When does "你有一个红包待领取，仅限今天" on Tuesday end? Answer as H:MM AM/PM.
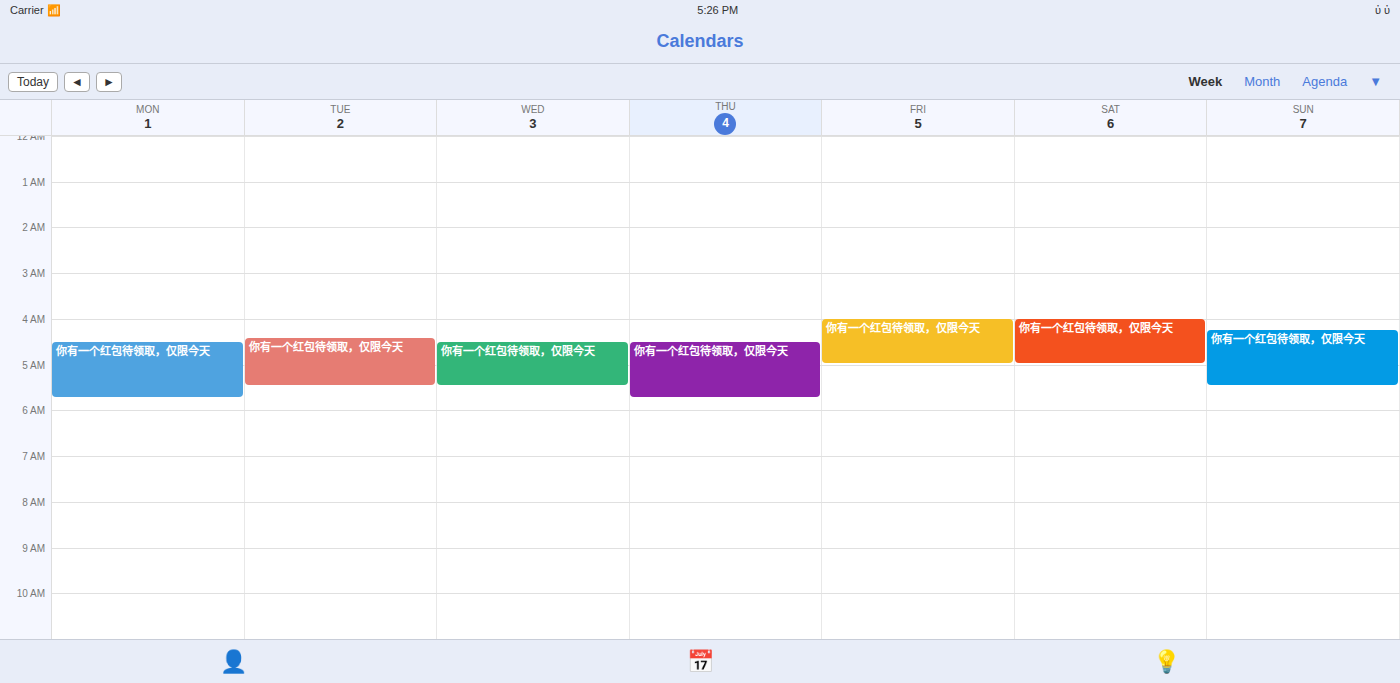
5:30 AM